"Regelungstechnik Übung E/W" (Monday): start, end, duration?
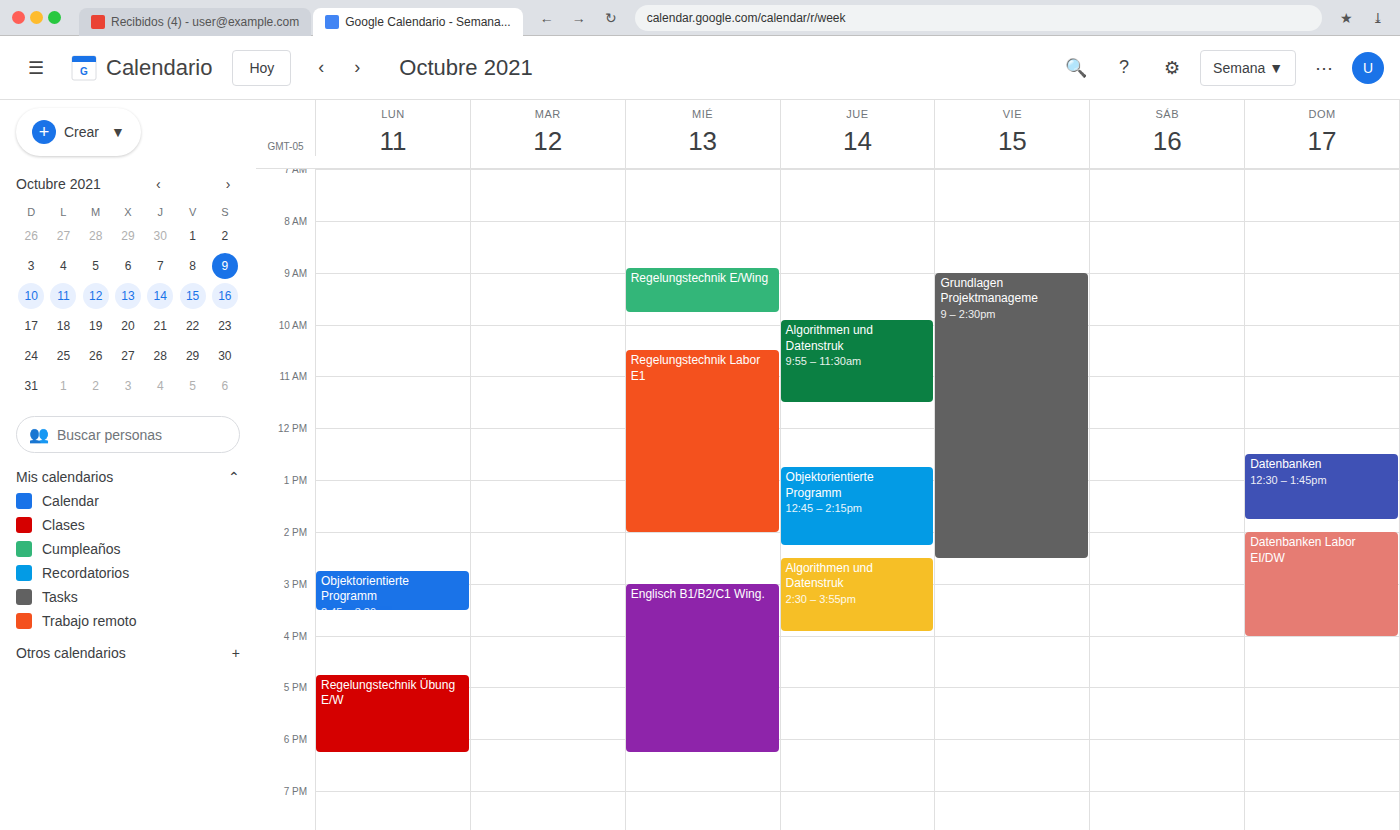
16:45 to 18:15, 1 hour 30 minutes